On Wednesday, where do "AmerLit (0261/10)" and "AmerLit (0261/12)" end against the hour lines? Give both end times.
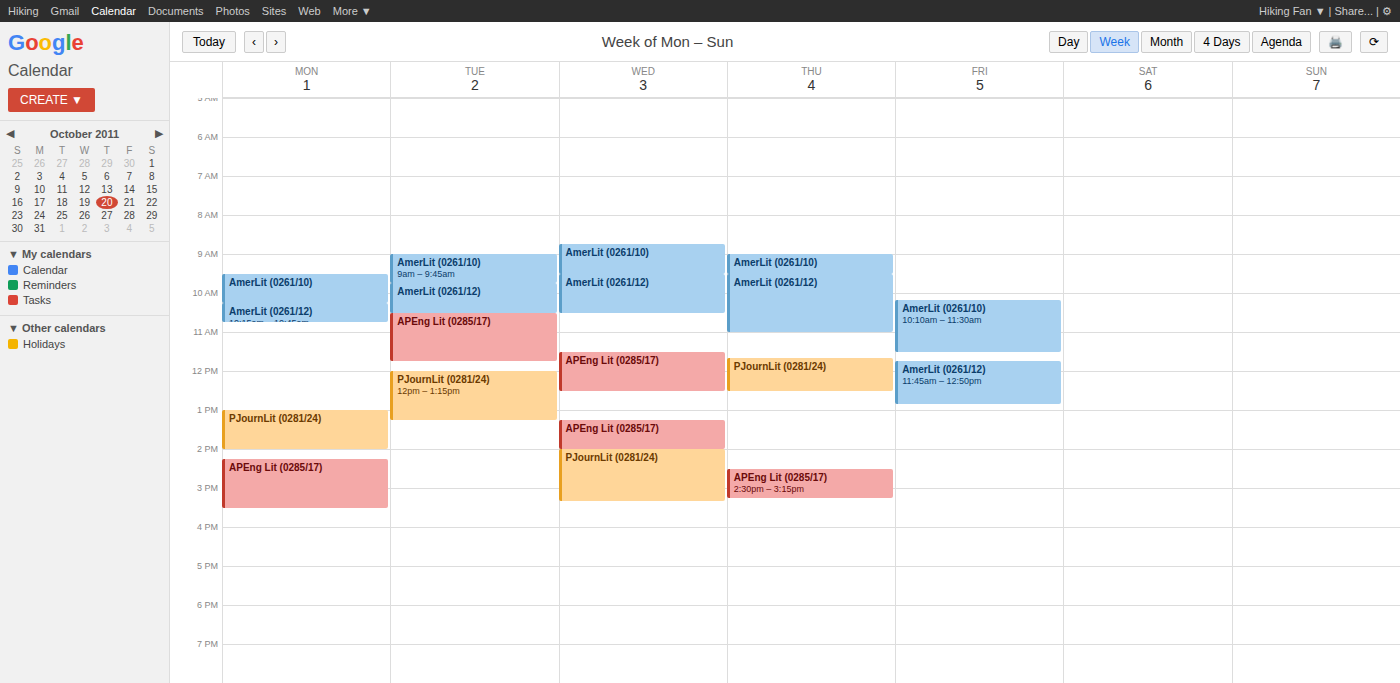
"AmerLit (0261/10)": 9:30 AM, halfway between the 9 AM and 10 AM lines. "AmerLit (0261/12)": 10:30 AM, halfway between the 10 AM and 11 AM lines.